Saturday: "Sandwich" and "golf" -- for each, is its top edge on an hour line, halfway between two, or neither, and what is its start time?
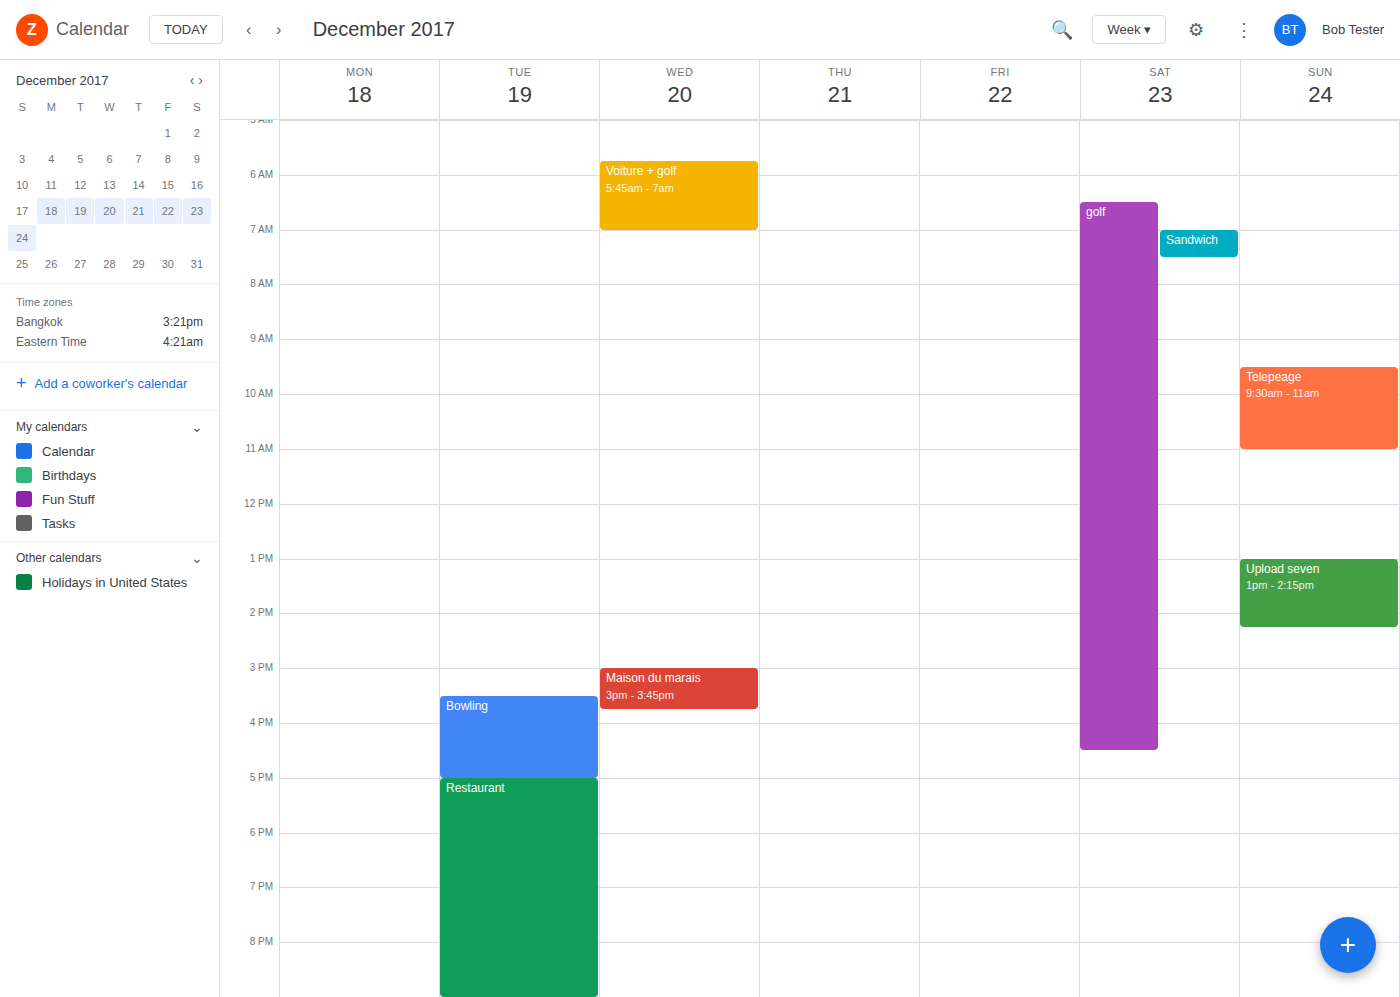
"Sandwich": 7:00 AM, exactly on the 7 AM line. "golf": 6:30 AM, halfway between the 6 AM and 7 AM lines.